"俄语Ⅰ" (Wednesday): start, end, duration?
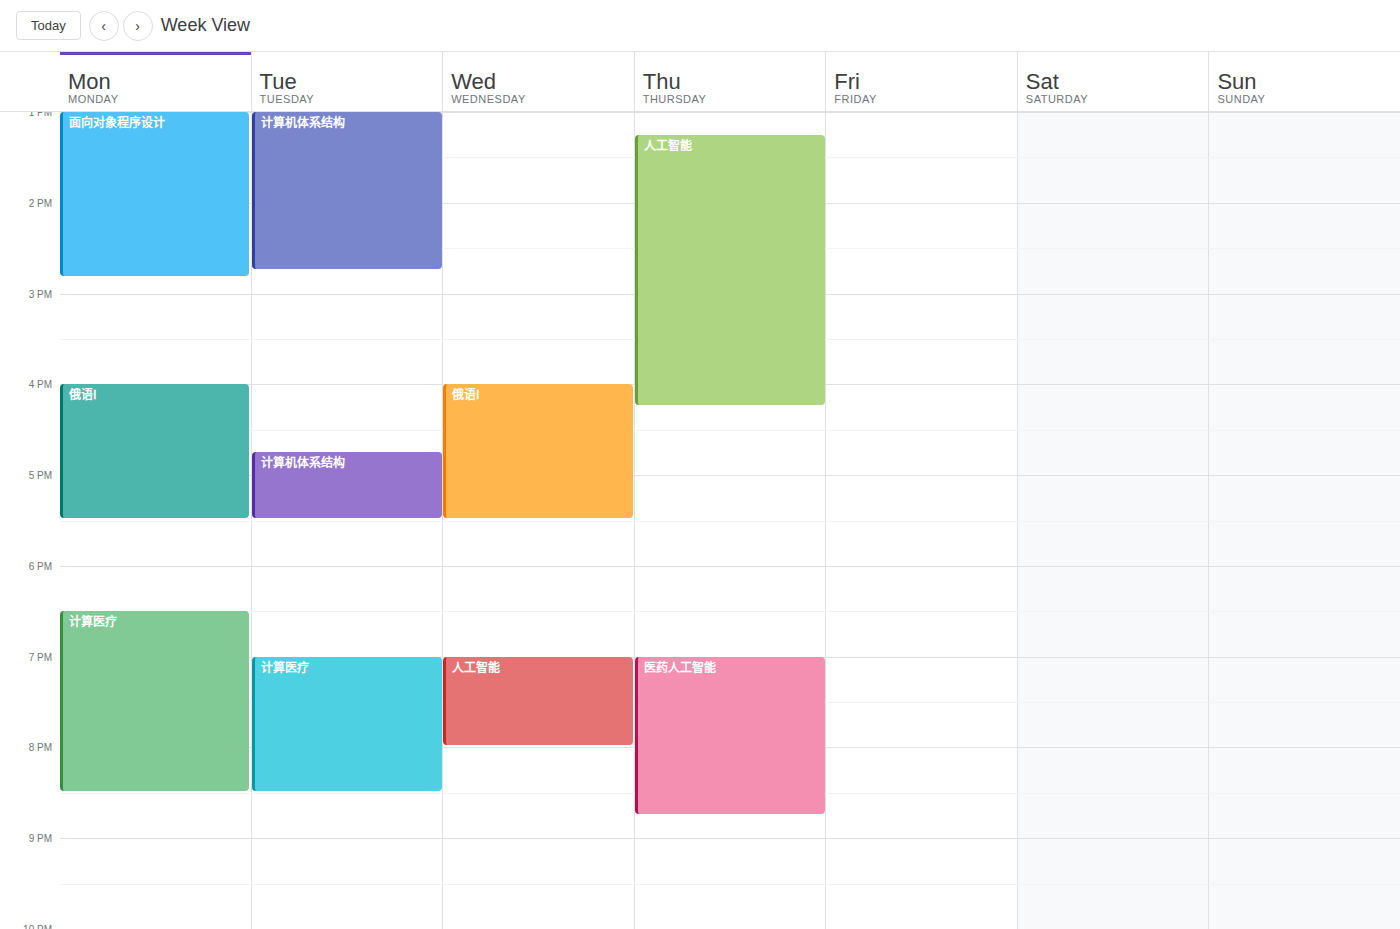
4:00 PM to 5:30 PM, 1 hour 30 minutes